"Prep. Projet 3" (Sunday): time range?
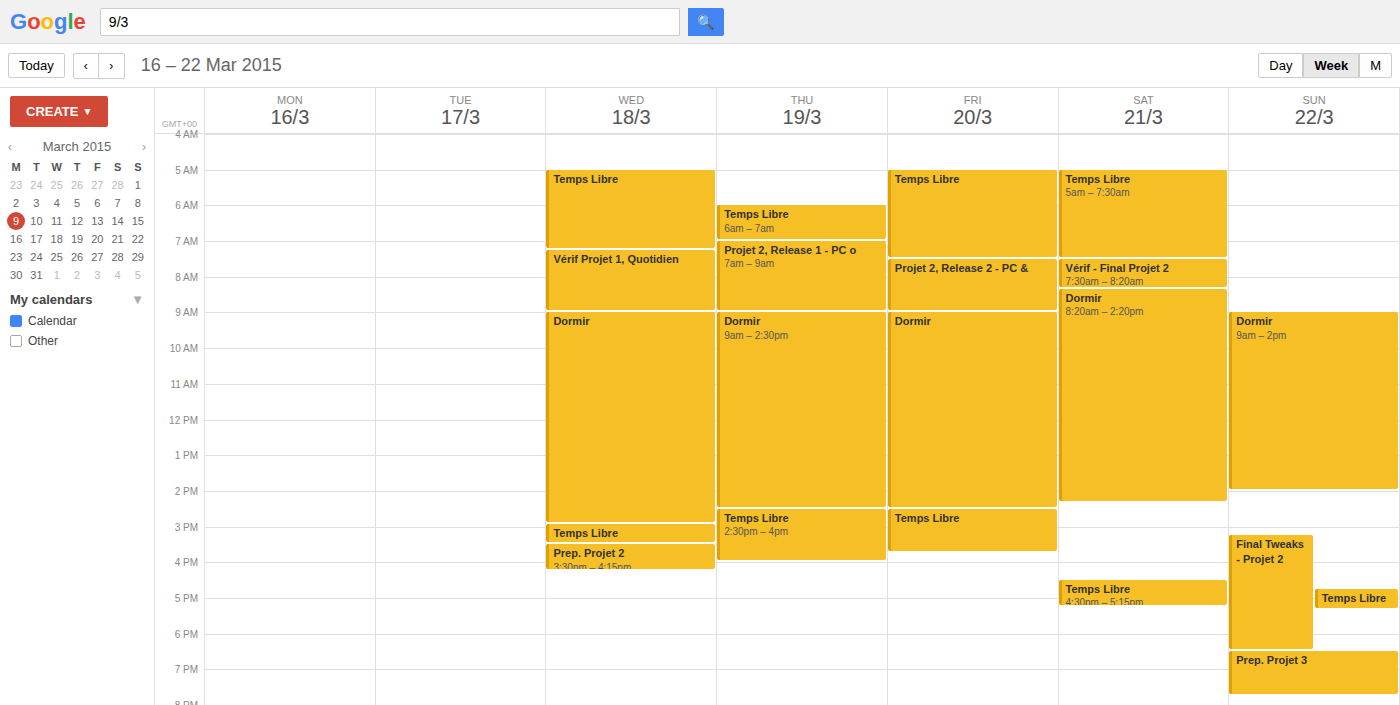
6:30 PM to 7:45 PM